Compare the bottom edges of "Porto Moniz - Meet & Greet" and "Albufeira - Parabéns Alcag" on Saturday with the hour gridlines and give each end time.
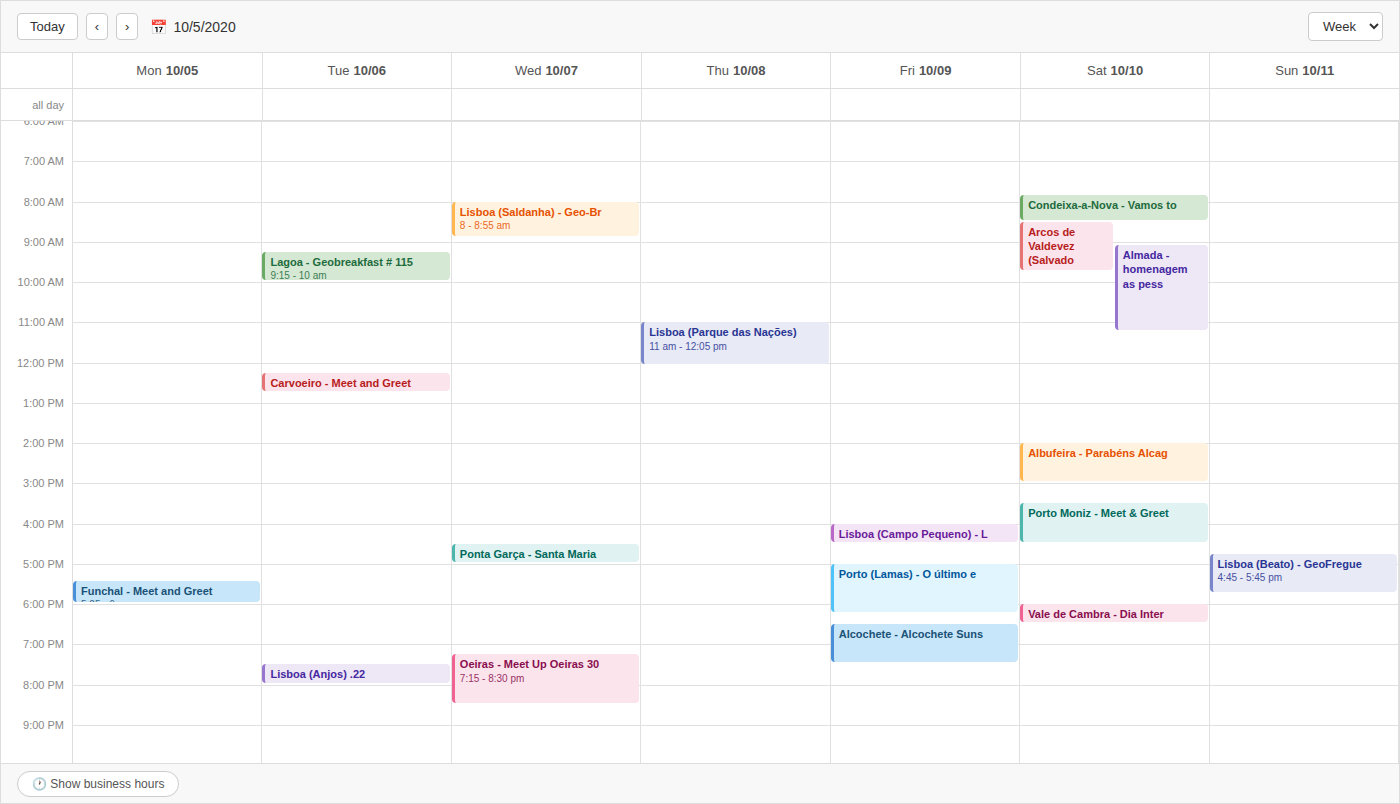
"Porto Moniz - Meet & Greet": 4:30 PM, halfway between the 4 PM and 5 PM lines. "Albufeira - Parabéns Alcag": 3:00 PM, exactly on the 3 PM line.